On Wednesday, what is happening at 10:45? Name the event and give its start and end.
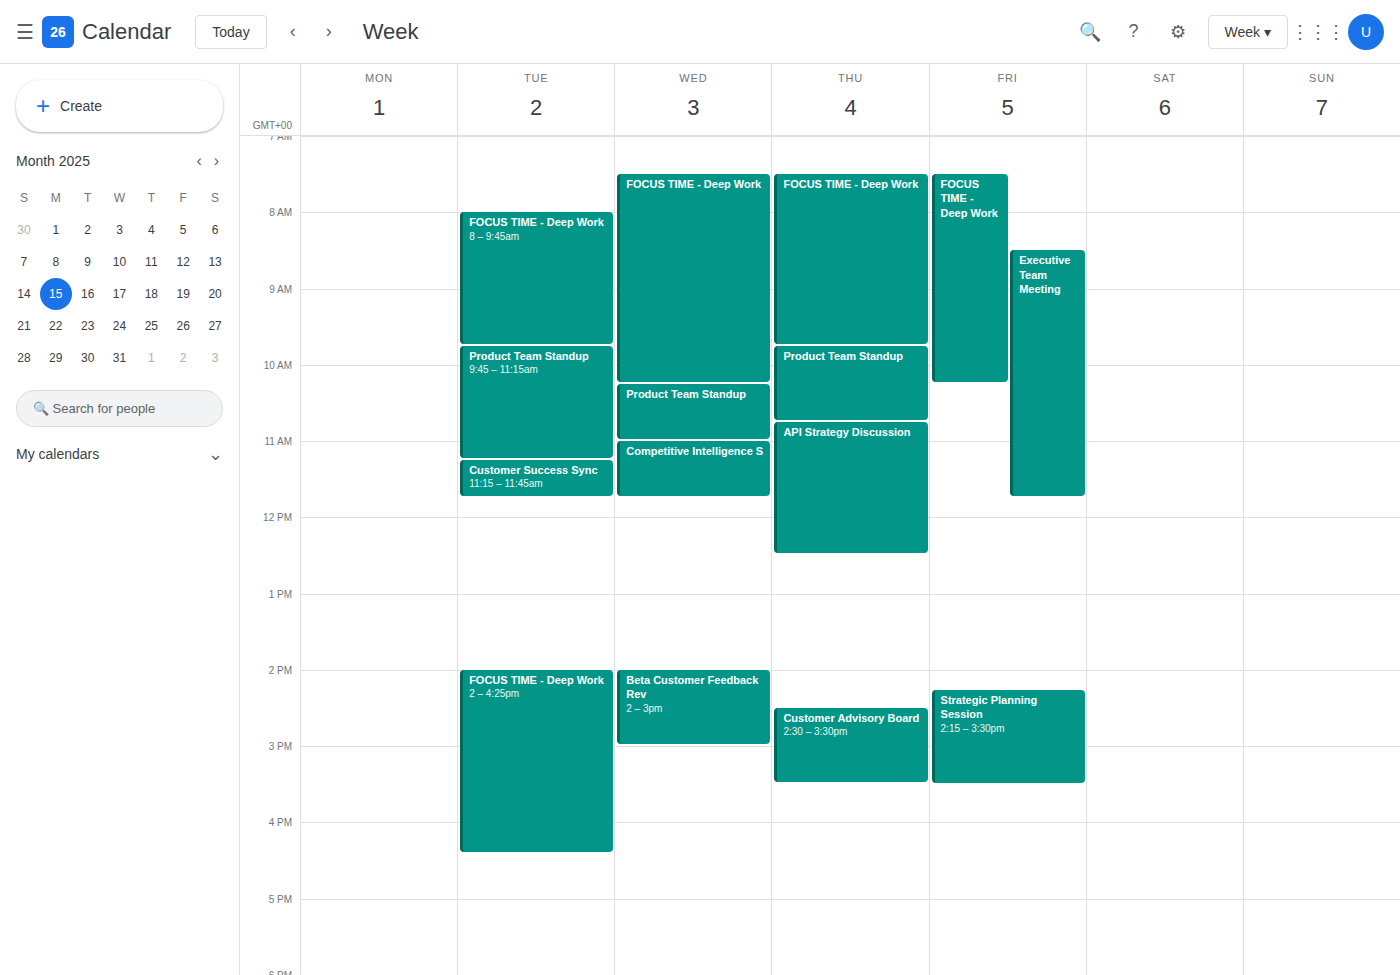
"Product Team Standup", 10:15 to 11:00